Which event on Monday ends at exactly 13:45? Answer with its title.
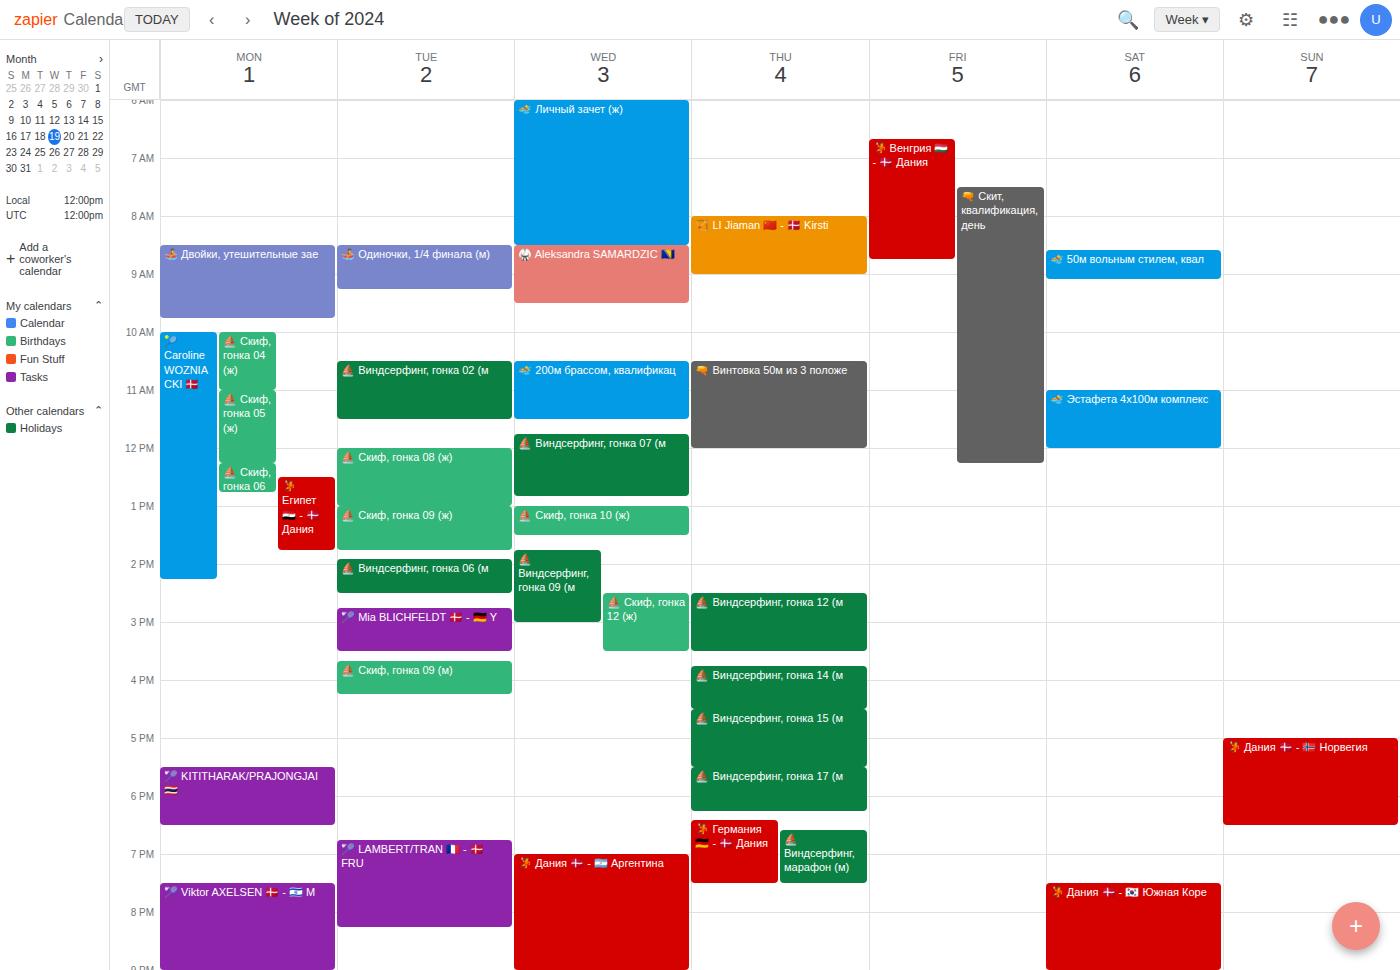
"🤾 Египет 🇪🇬 - 🇩🇰 Дания"